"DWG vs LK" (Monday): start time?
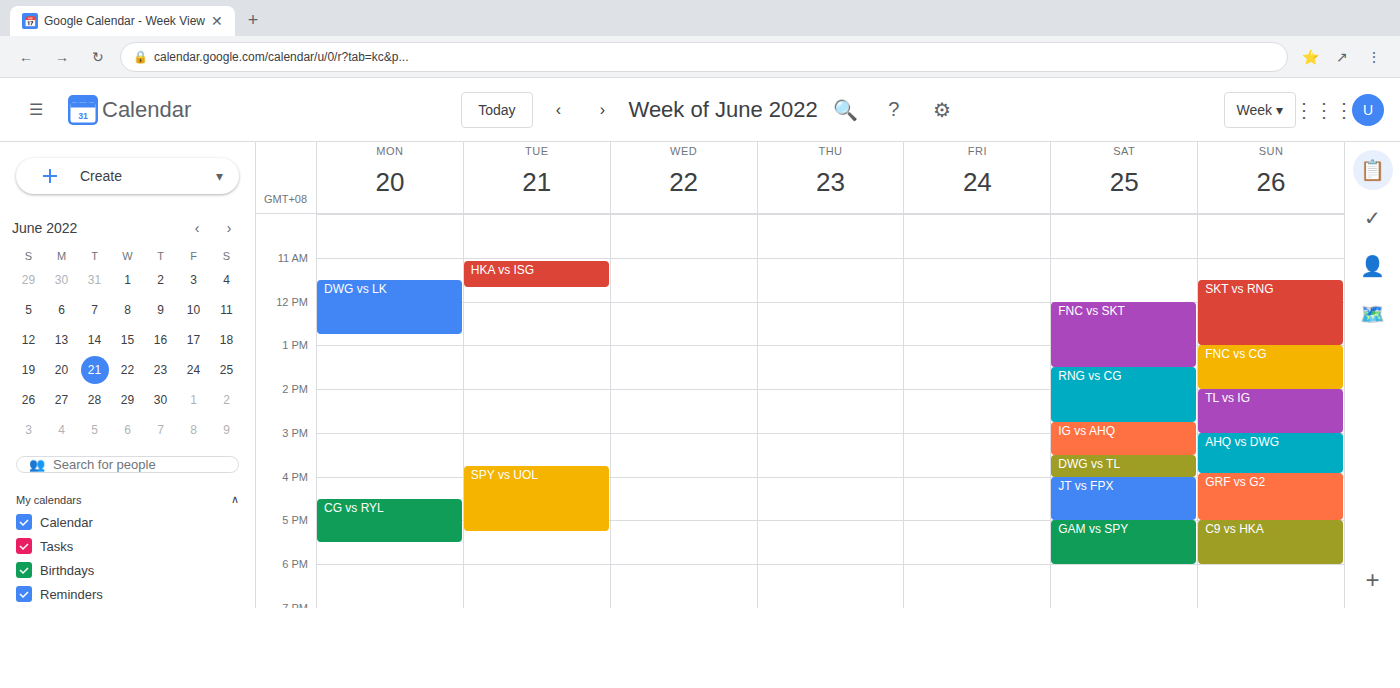
11:30 AM